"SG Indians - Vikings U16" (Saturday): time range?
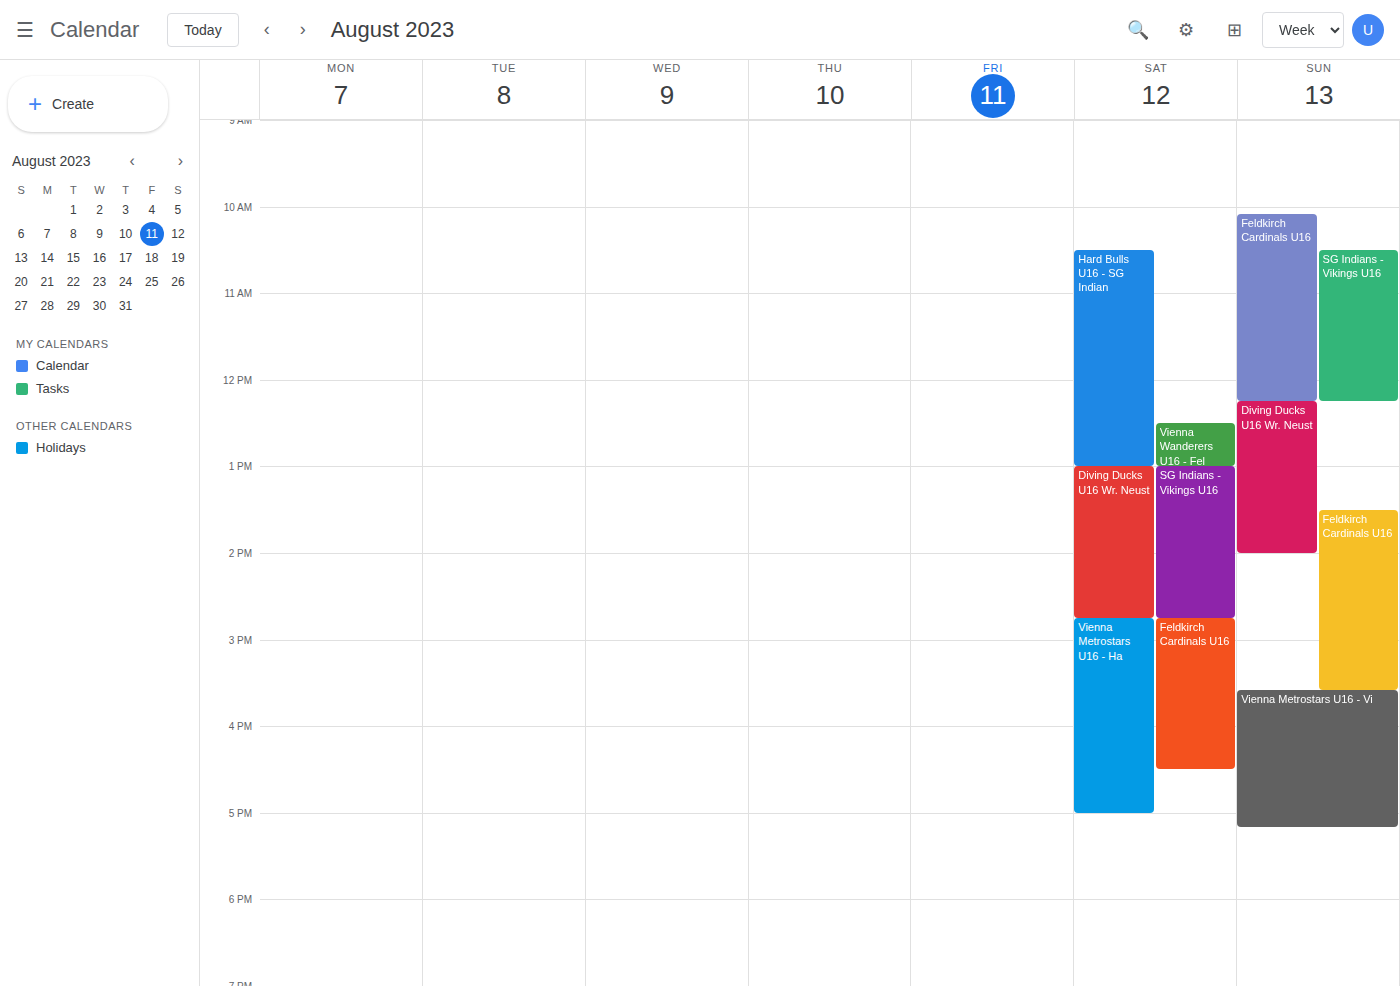
1:00 PM to 2:45 PM